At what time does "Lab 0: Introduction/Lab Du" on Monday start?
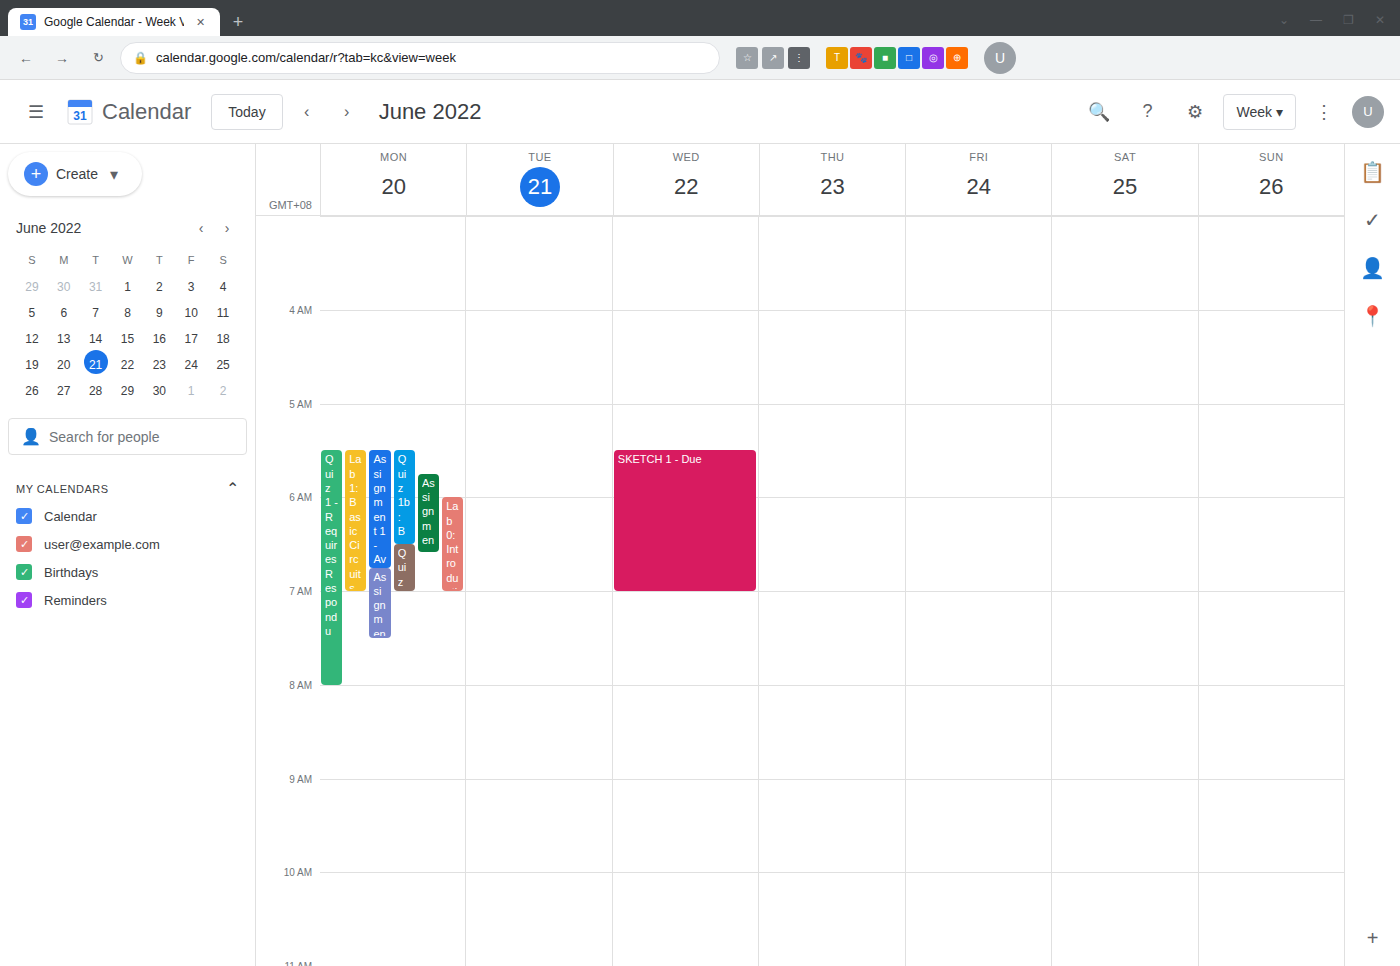
6:00 AM